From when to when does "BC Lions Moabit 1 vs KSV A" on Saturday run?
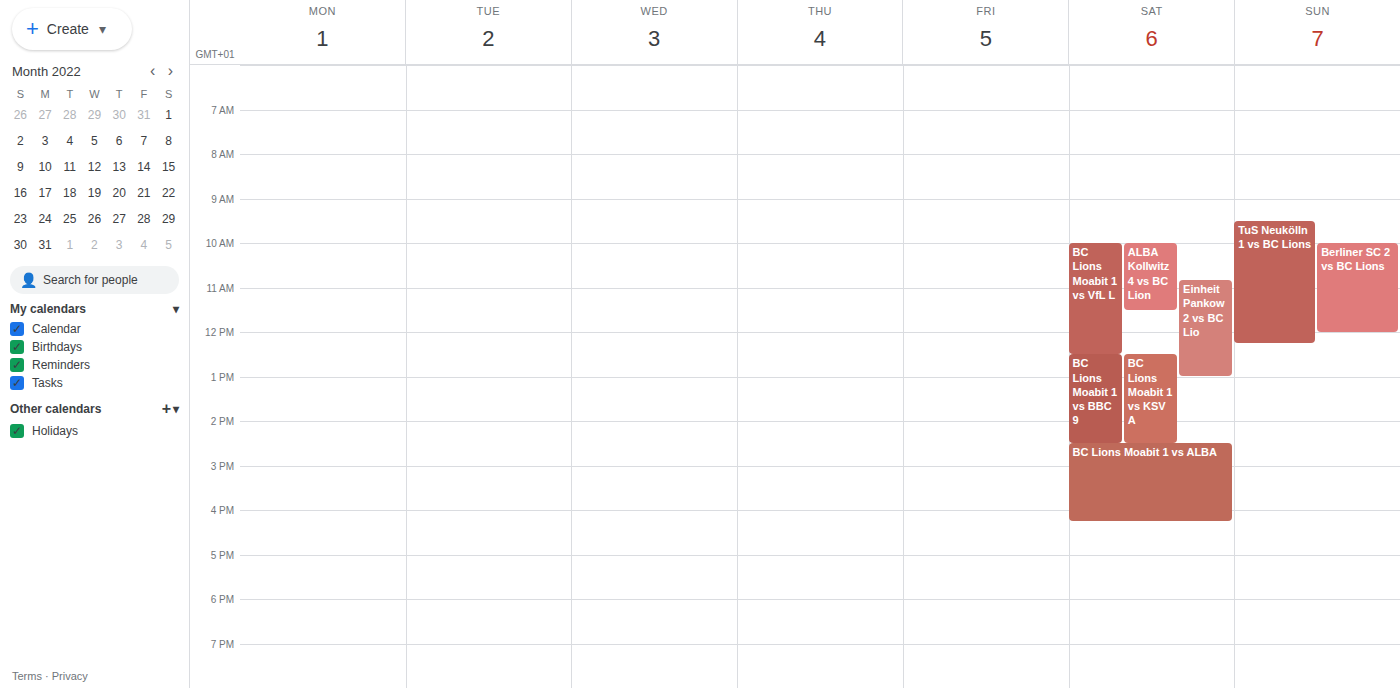
12:30 PM to 2:30 PM